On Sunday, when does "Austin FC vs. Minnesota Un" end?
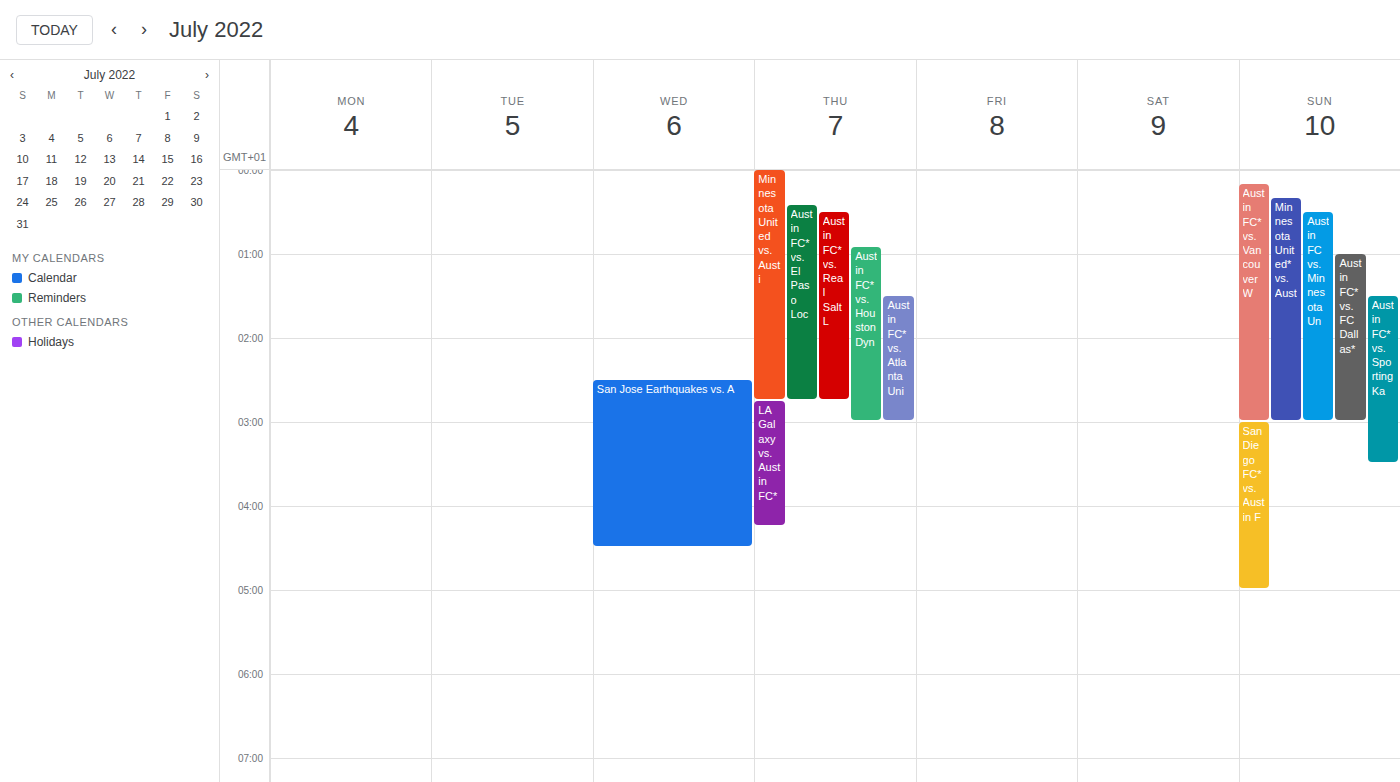
3:00 AM